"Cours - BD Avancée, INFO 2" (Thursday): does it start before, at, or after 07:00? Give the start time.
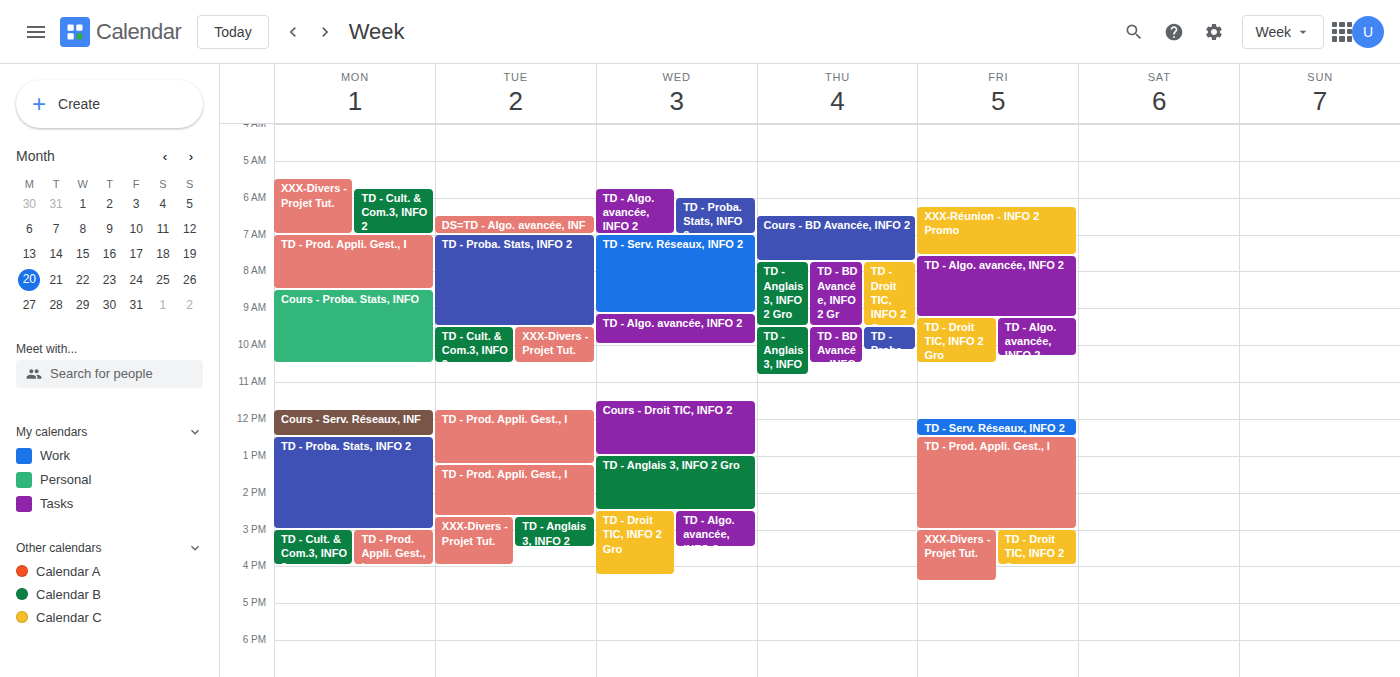
06:30 -- before 07:00, 30 minutes above the 07:00 line.